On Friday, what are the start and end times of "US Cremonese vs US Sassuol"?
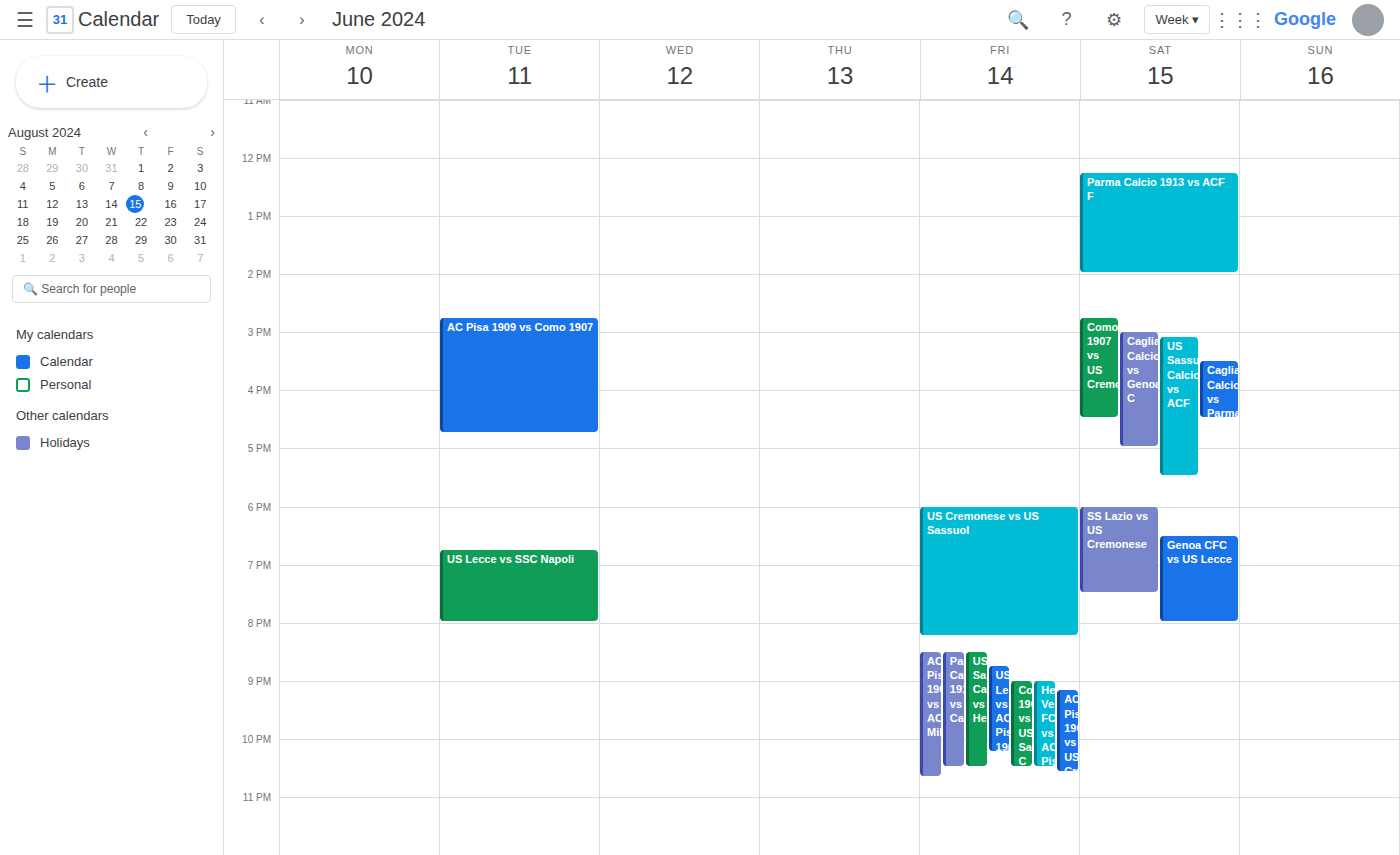
6:00 PM to 8:15 PM